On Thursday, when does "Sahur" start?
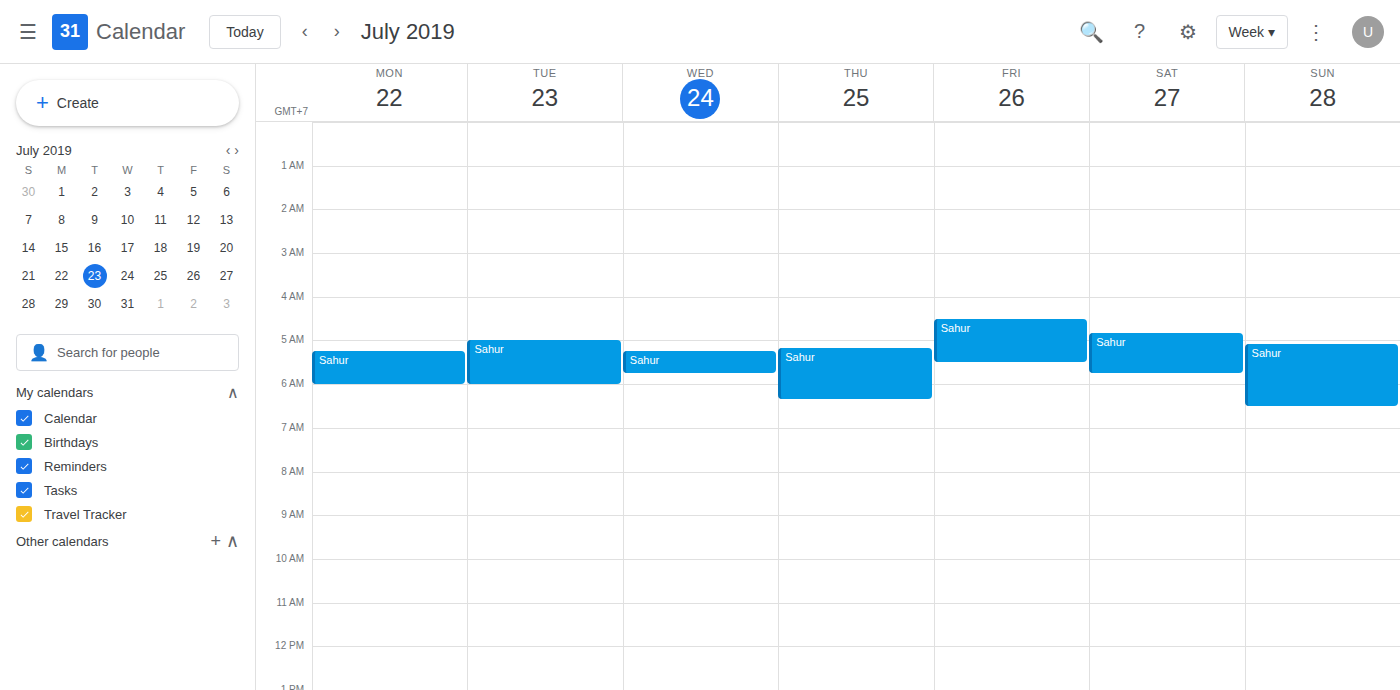
5:10 AM